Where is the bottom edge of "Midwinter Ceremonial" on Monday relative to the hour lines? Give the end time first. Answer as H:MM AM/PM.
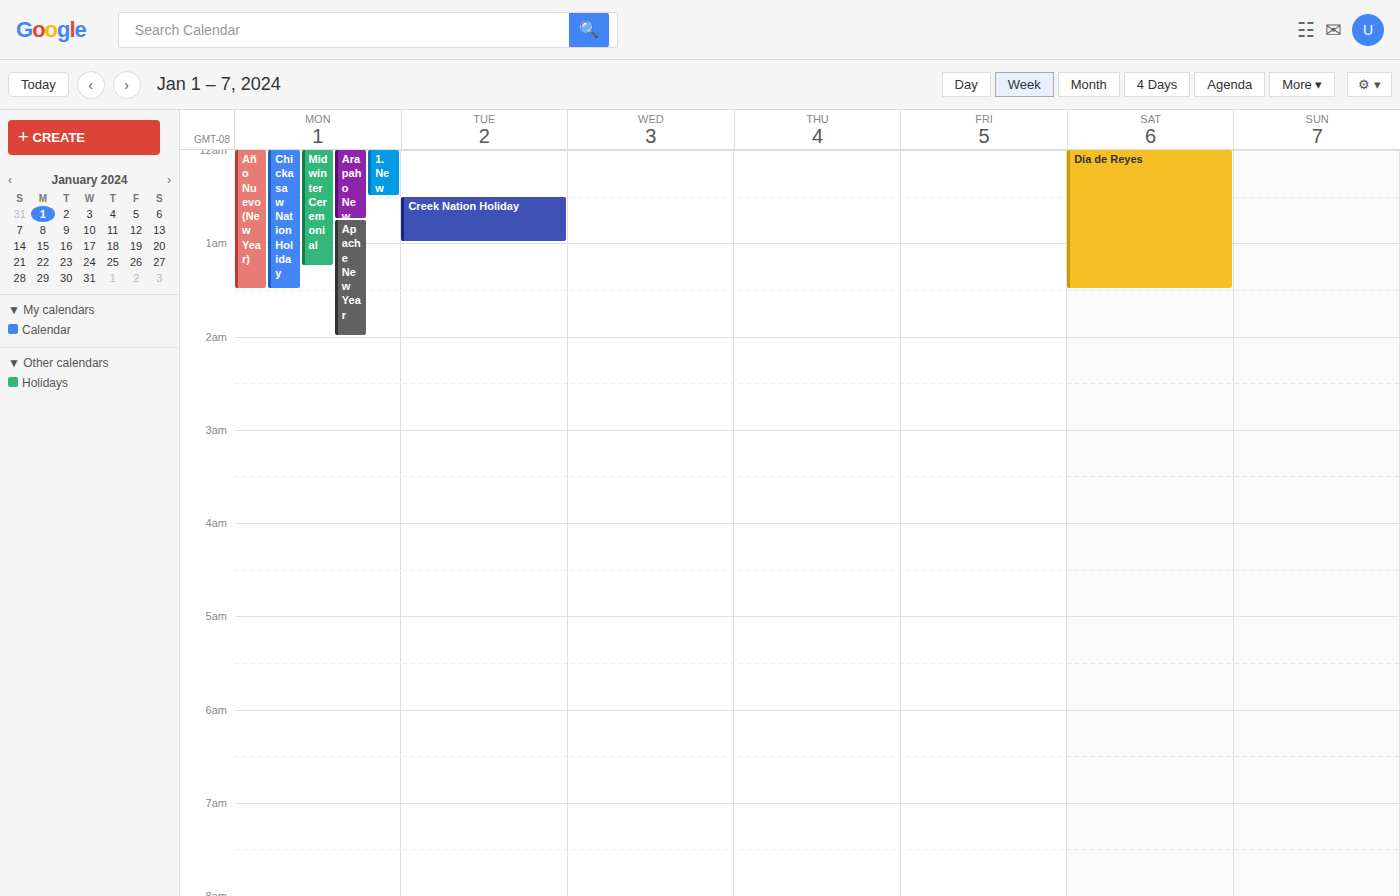
1:15 AM -- neither: a quarter of the way from the 1 AM line to the 2 AM line.